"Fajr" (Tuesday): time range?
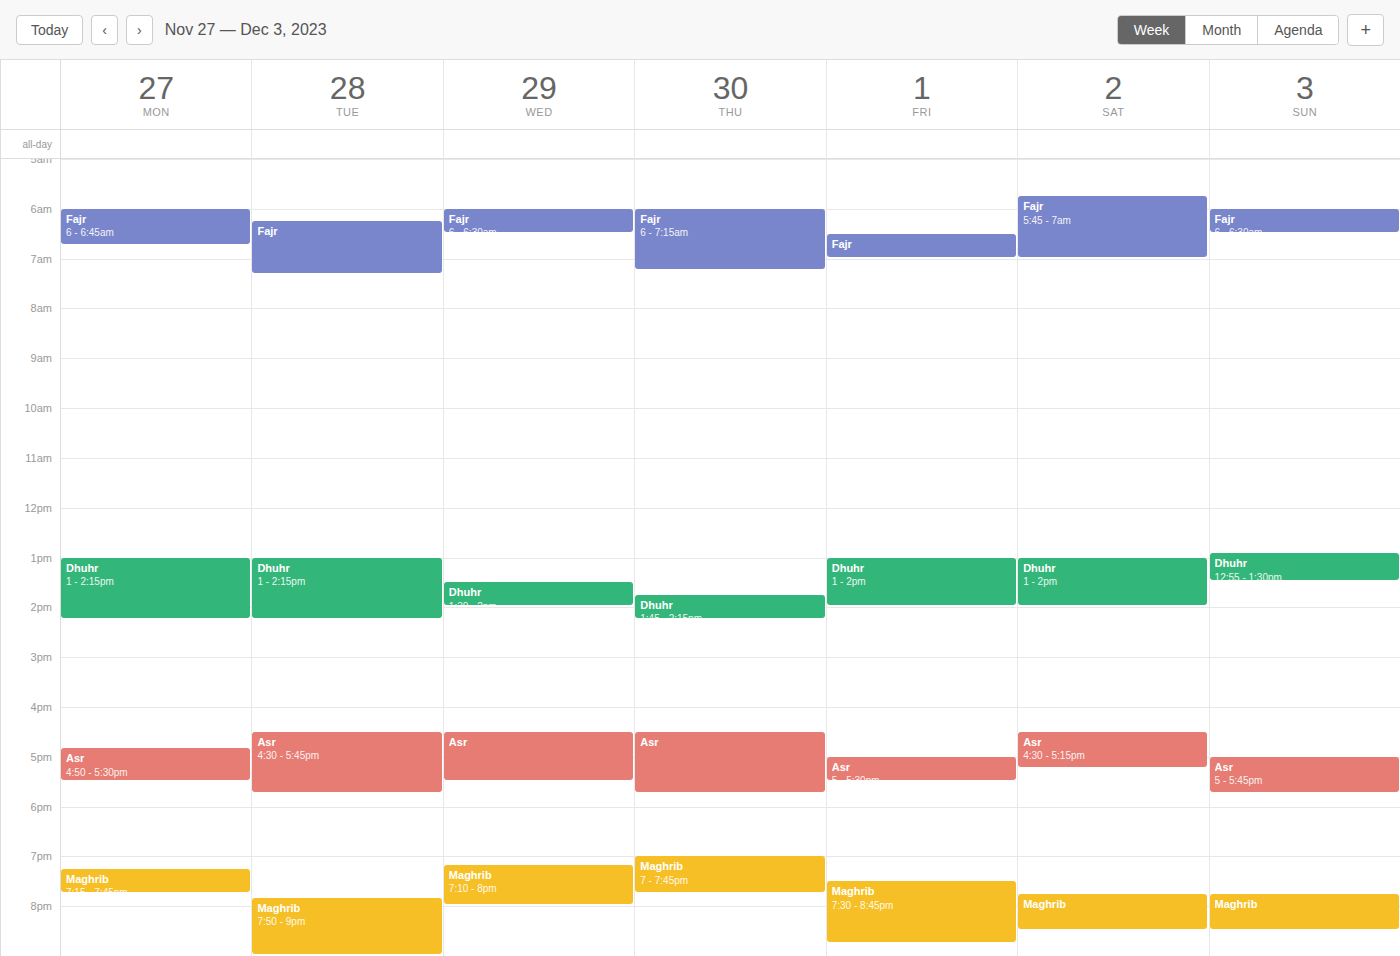
6:15 AM to 7:20 AM